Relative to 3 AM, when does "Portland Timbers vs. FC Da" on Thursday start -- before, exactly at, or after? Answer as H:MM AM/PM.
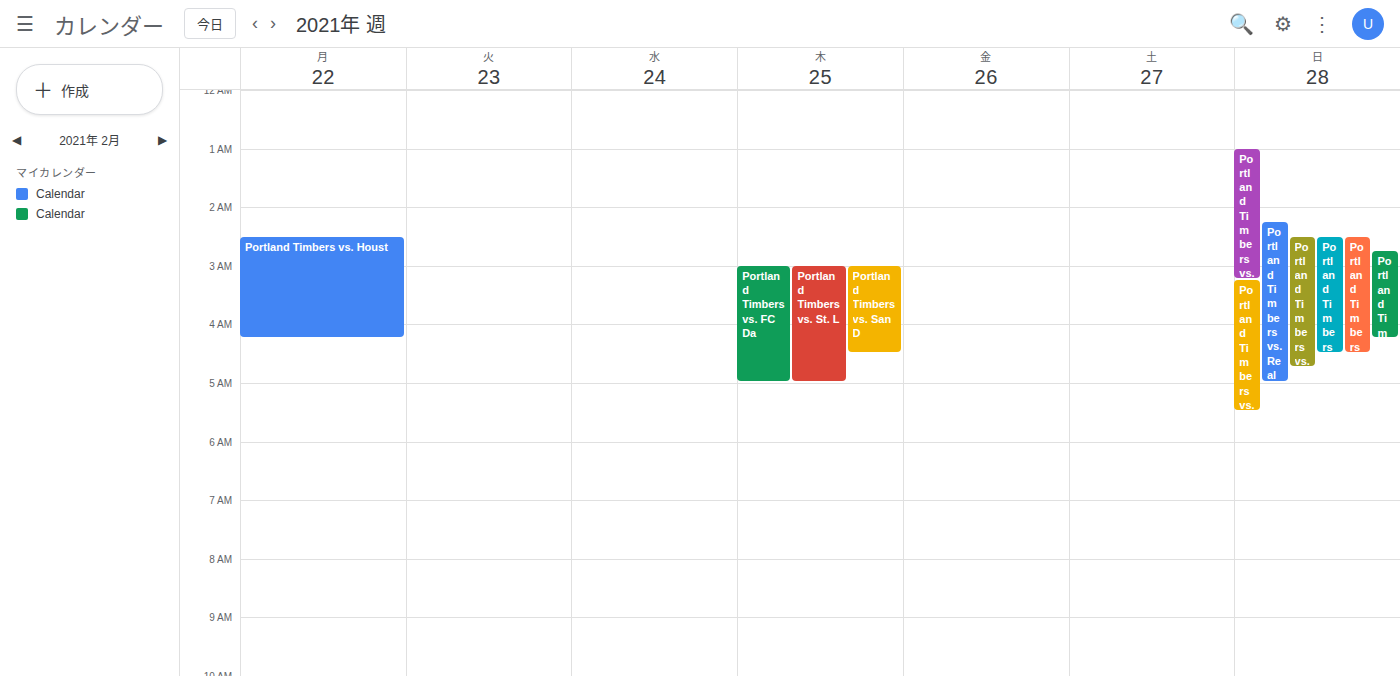
3:00 AM -- exactly at 3 AM, on the 3 AM line.